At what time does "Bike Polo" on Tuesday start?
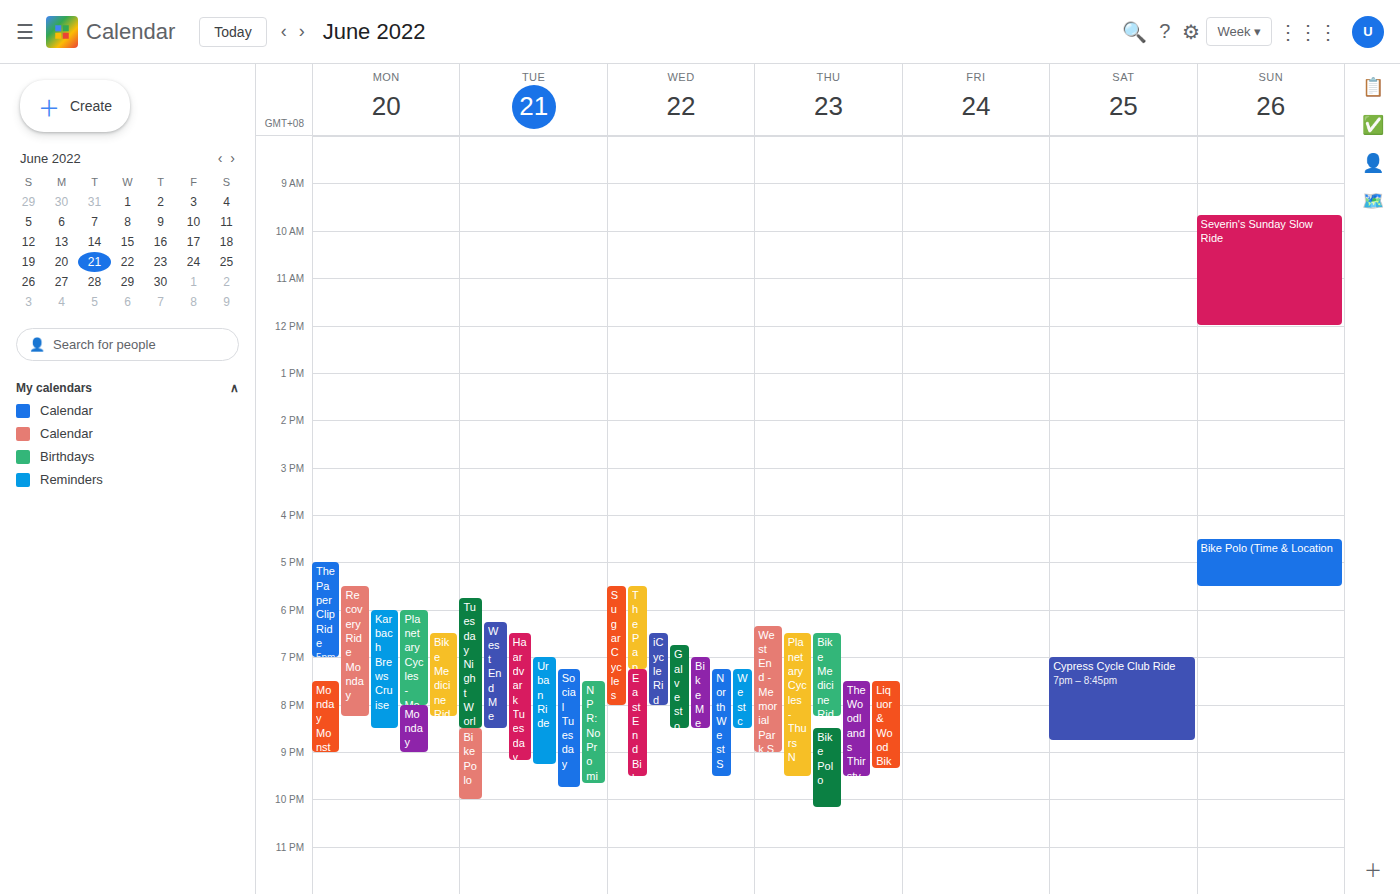
8:30 PM